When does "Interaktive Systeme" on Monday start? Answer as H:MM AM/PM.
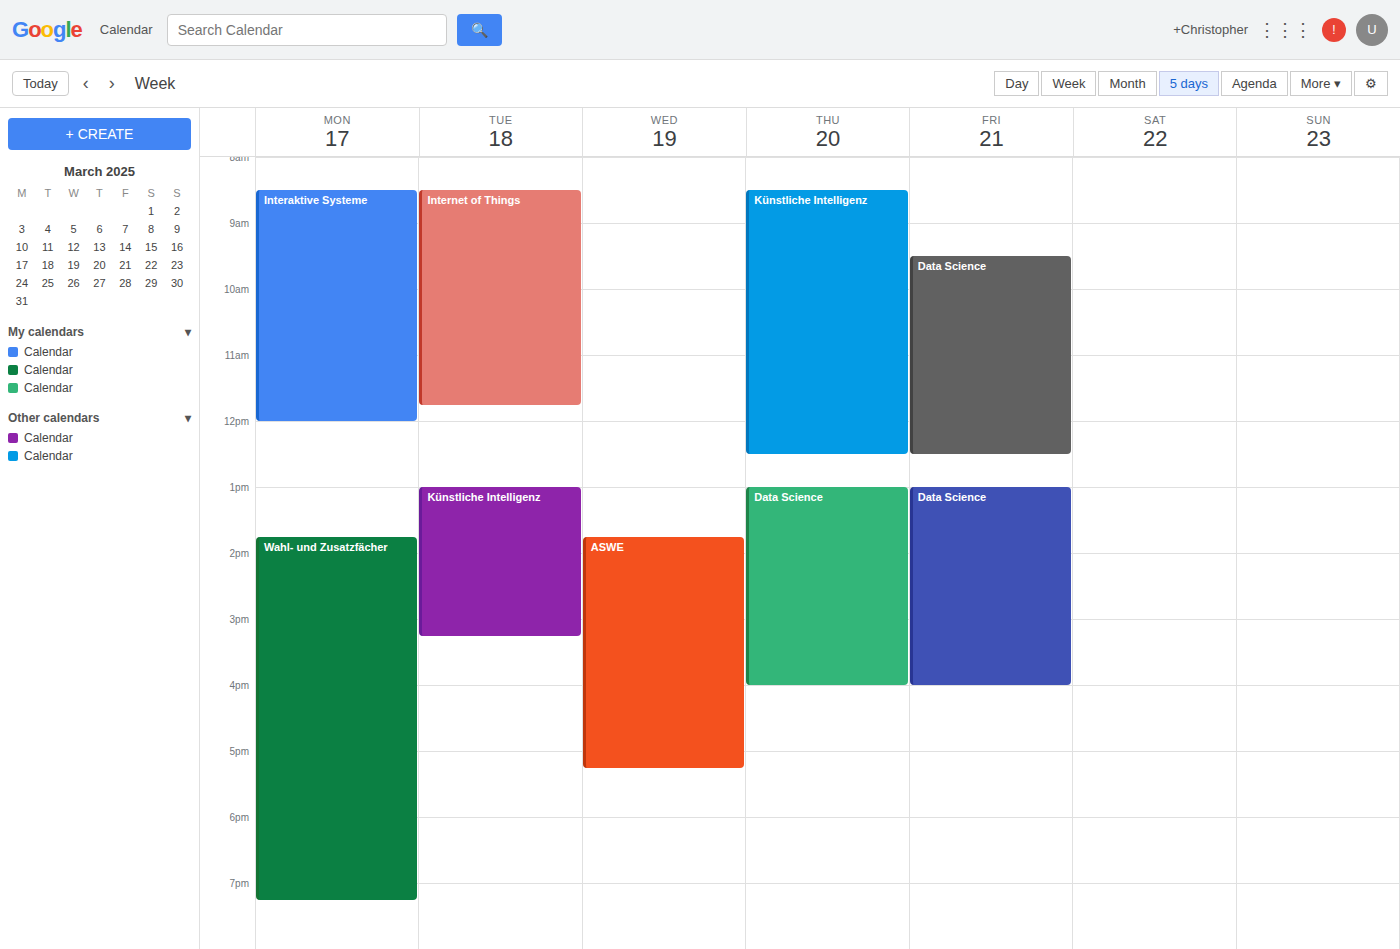
8:30 AM